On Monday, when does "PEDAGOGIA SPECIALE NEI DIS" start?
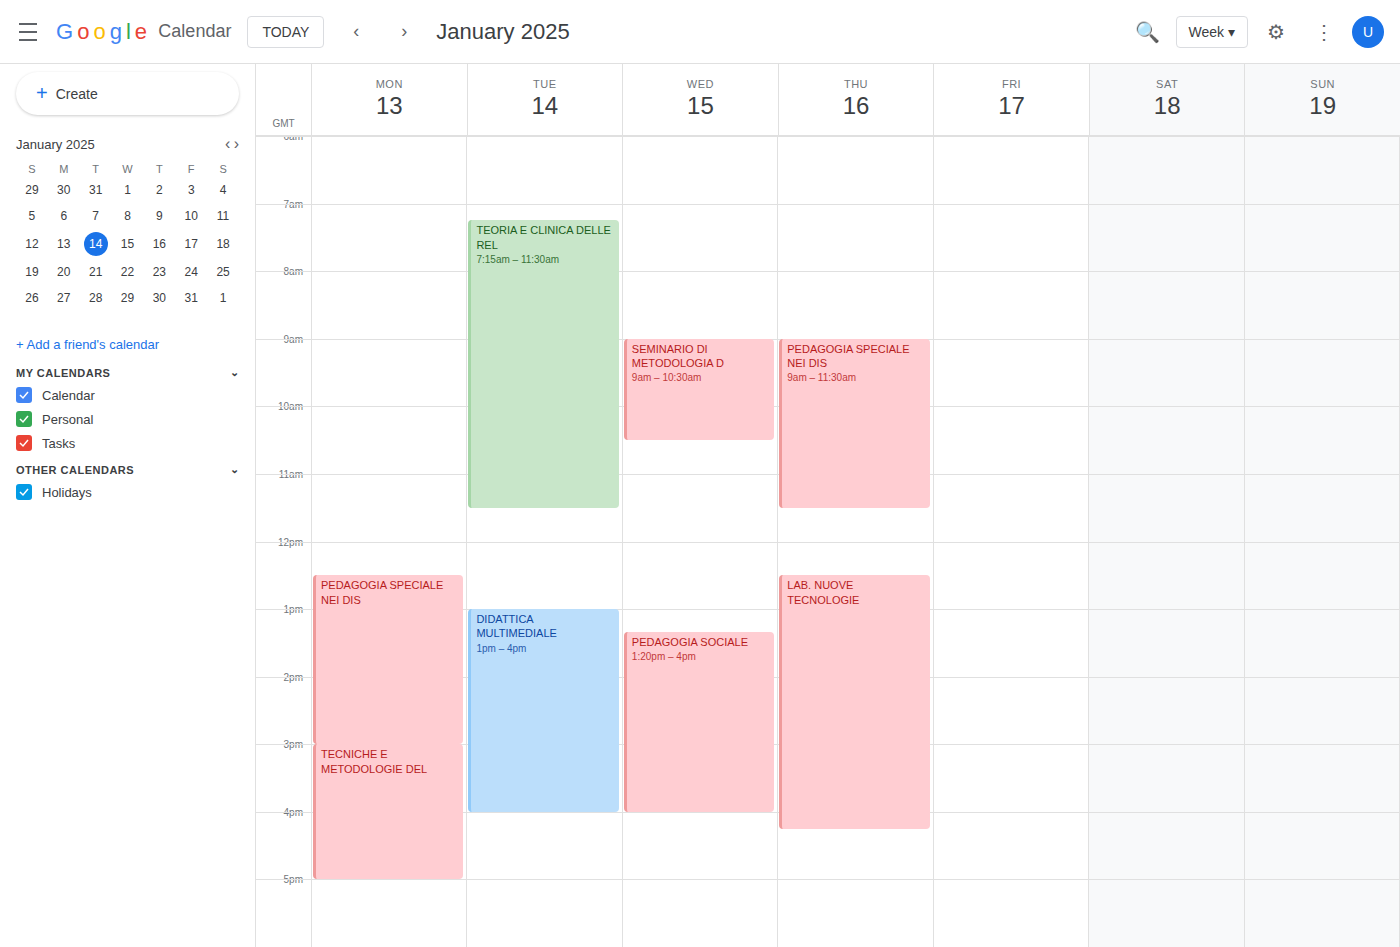
12:30